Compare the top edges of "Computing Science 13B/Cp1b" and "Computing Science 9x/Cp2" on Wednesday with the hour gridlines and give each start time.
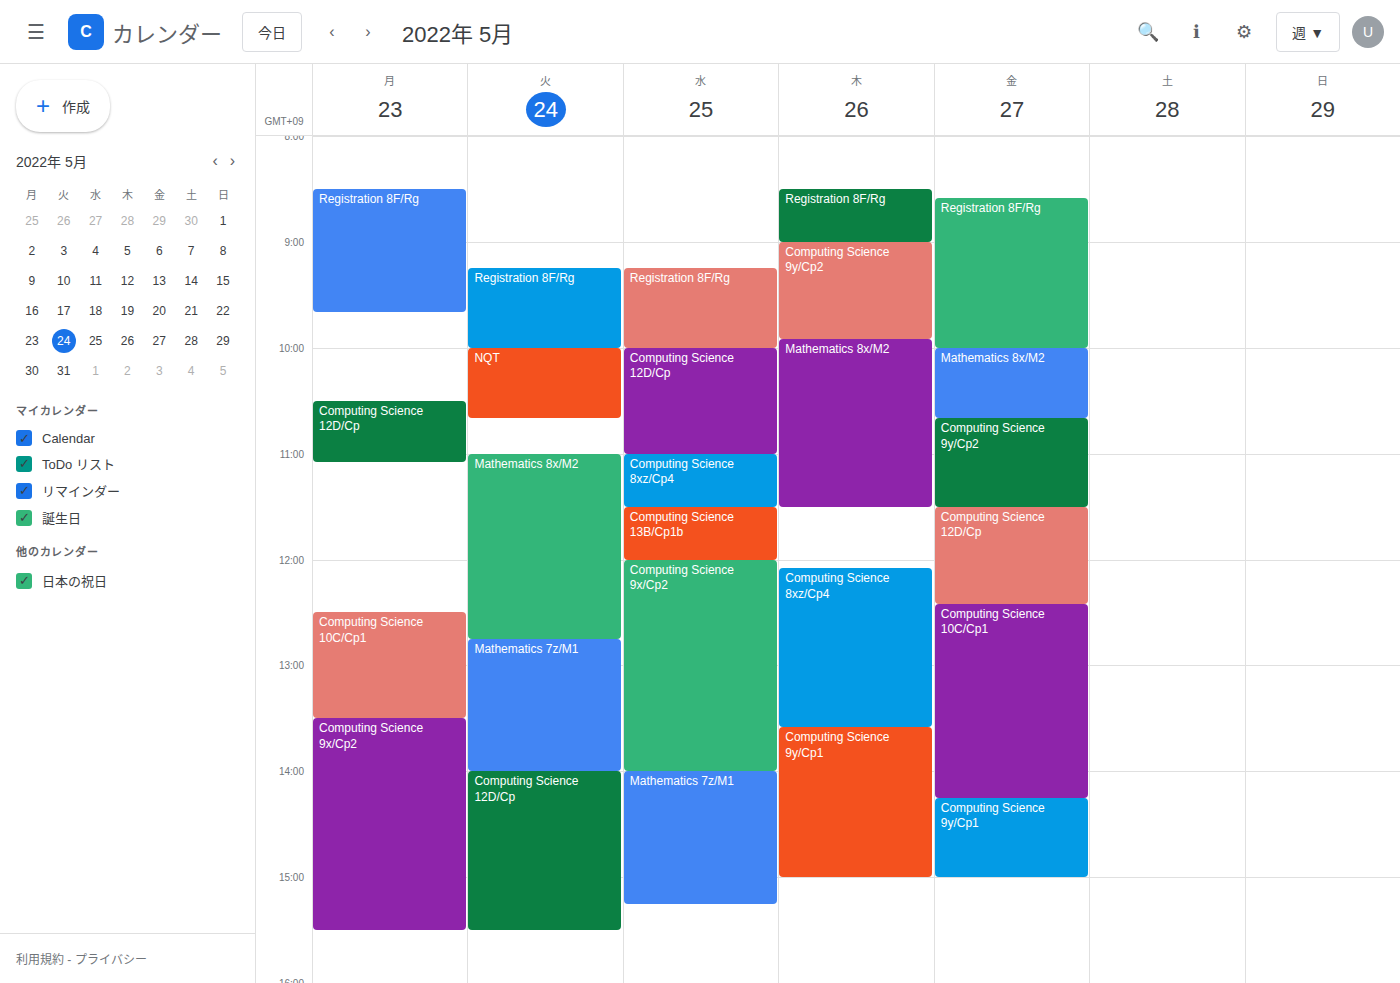
"Computing Science 13B/Cp1b": 11:30 AM, halfway between the 11 AM and 12 PM lines. "Computing Science 9x/Cp2": 12:00 PM, exactly on the 12 PM line.